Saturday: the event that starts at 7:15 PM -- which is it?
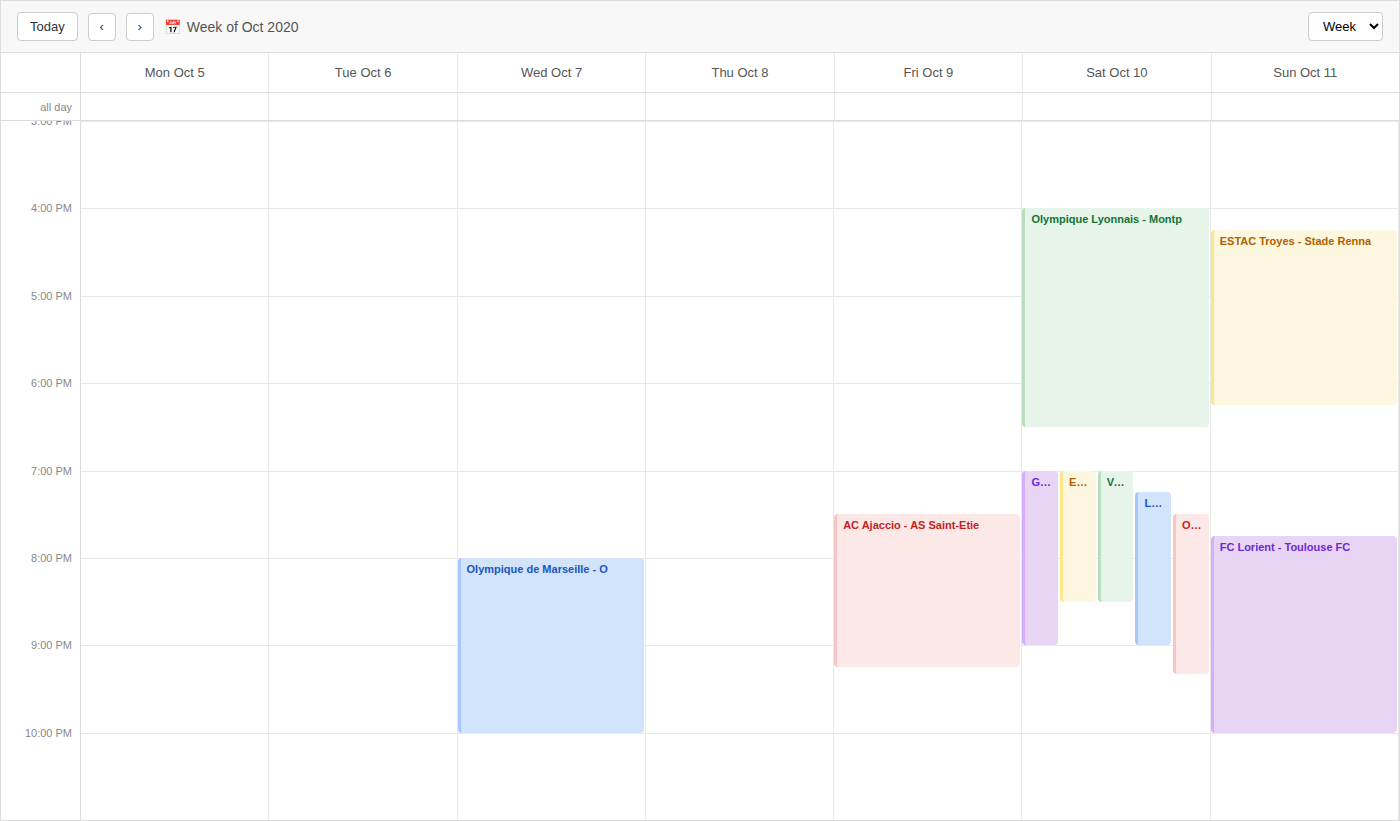
"LOSC Lille - SC Bastia"